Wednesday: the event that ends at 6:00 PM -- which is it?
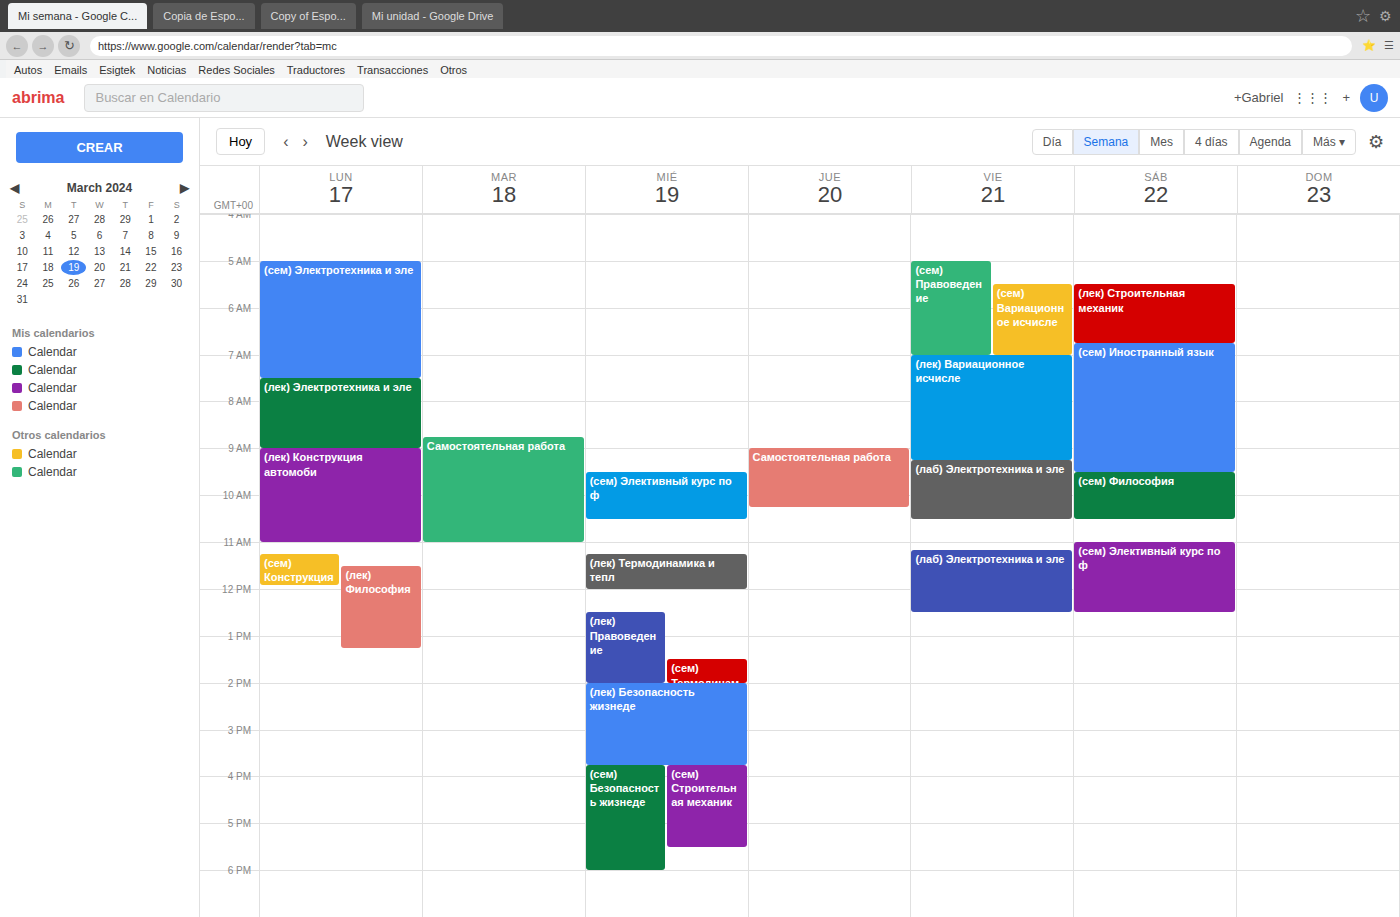
"(сем) Безопасность жизнеде"